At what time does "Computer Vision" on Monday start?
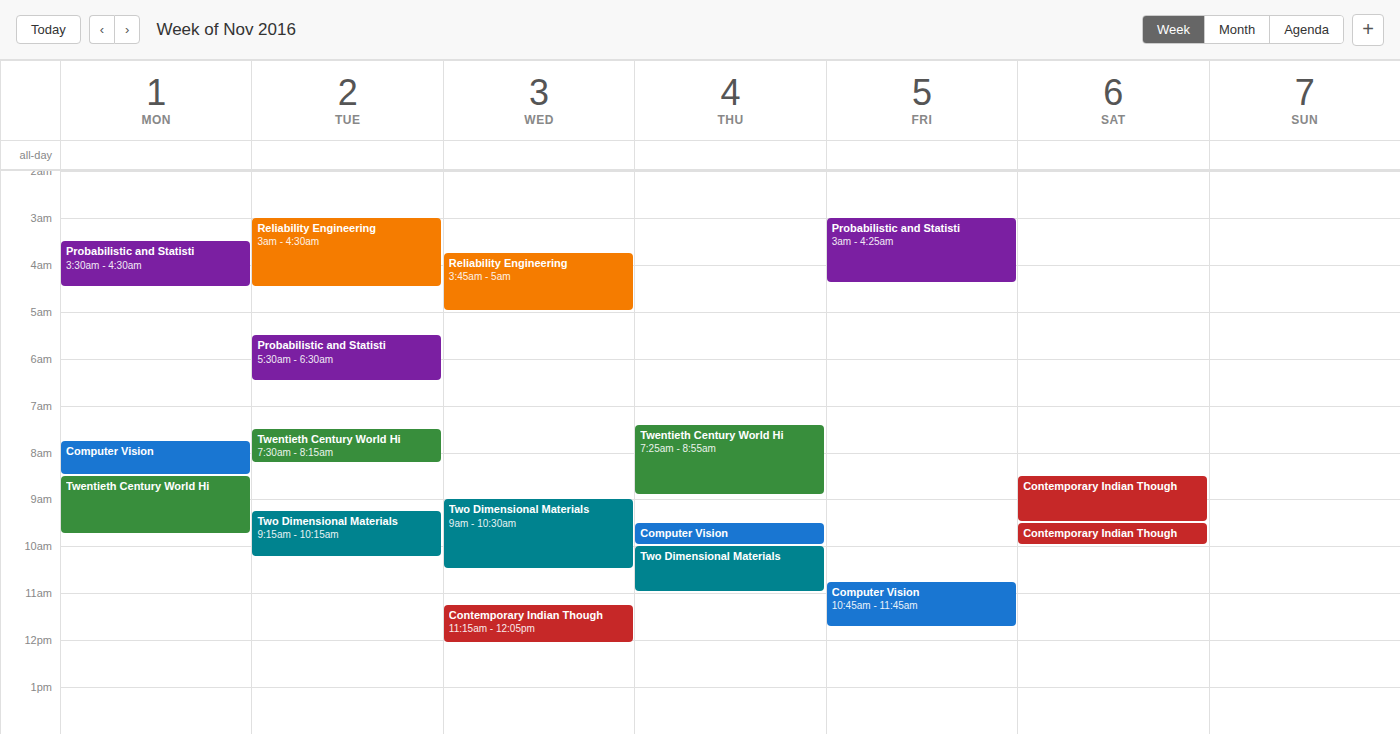
7:45 AM